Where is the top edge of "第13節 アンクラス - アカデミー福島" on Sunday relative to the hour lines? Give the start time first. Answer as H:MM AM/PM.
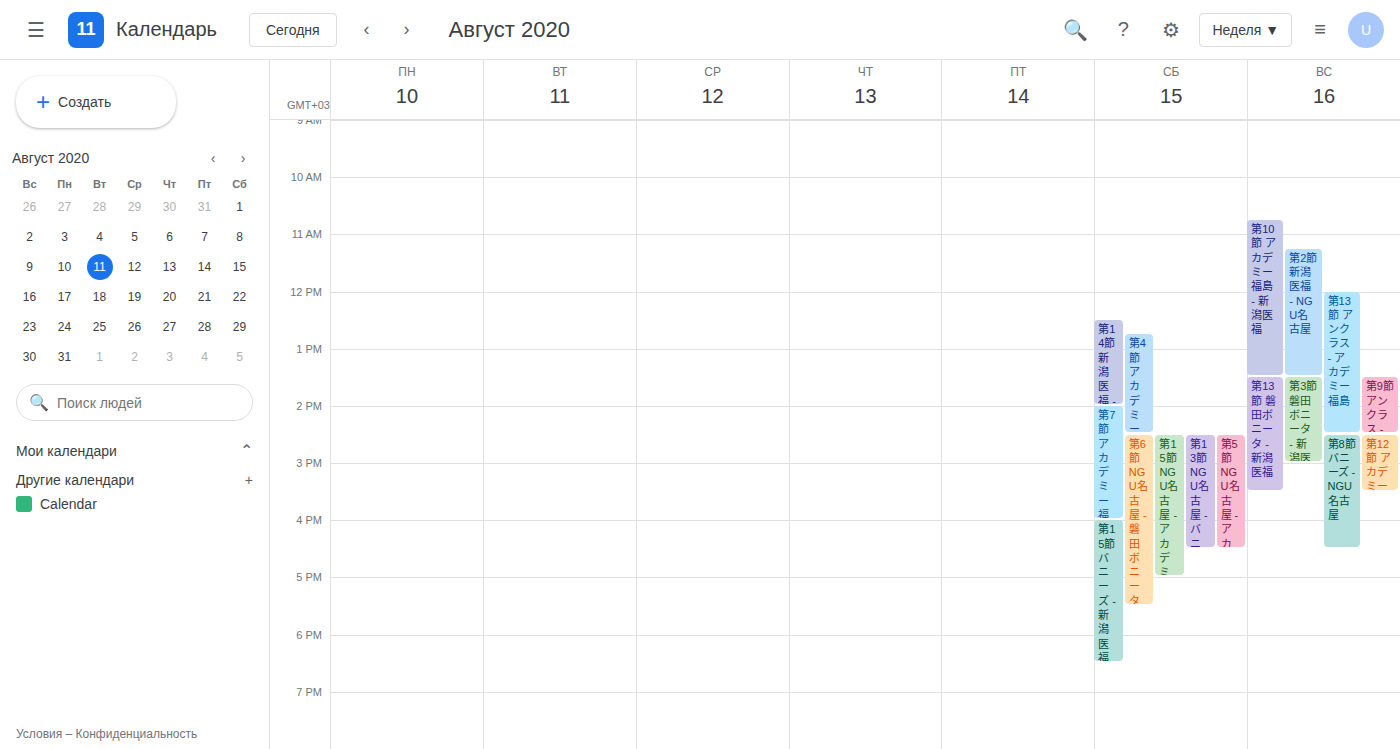
12:00 PM -- exactly on the 12 PM line.